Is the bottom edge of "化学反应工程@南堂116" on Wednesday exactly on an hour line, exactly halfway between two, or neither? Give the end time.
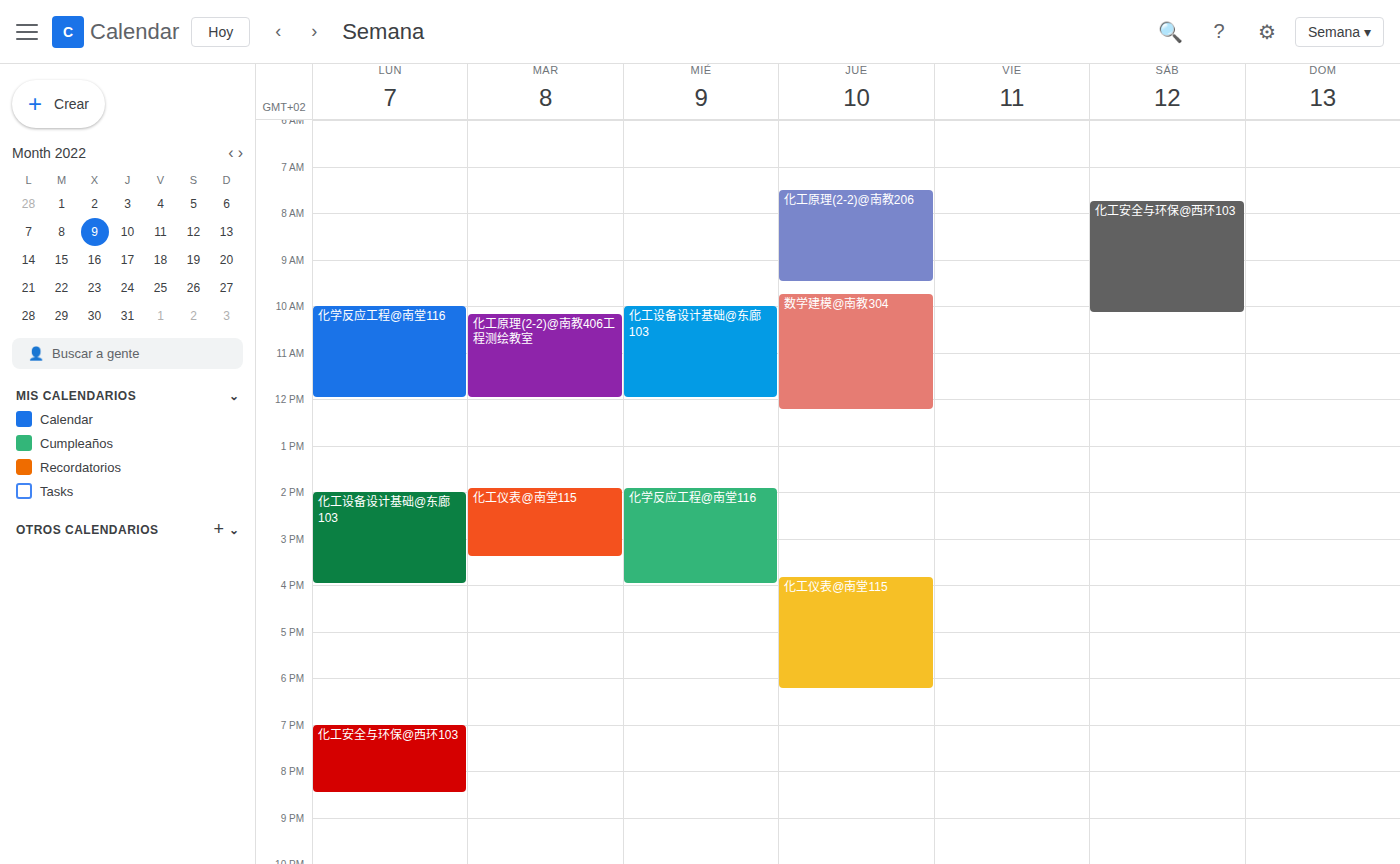
4:00 PM -- exactly on the 4 PM line.